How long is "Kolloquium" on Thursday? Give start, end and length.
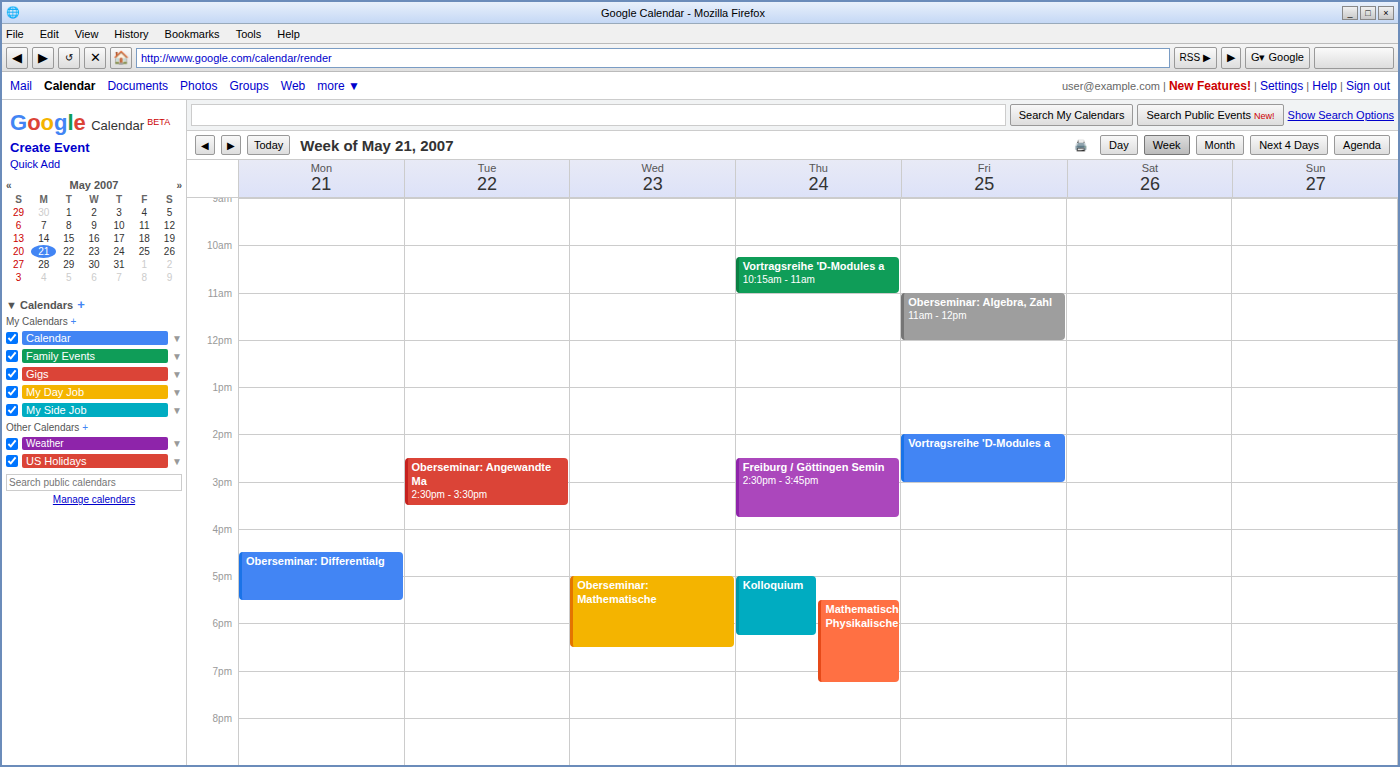
17:00 to 18:15, 1 hour 15 minutes